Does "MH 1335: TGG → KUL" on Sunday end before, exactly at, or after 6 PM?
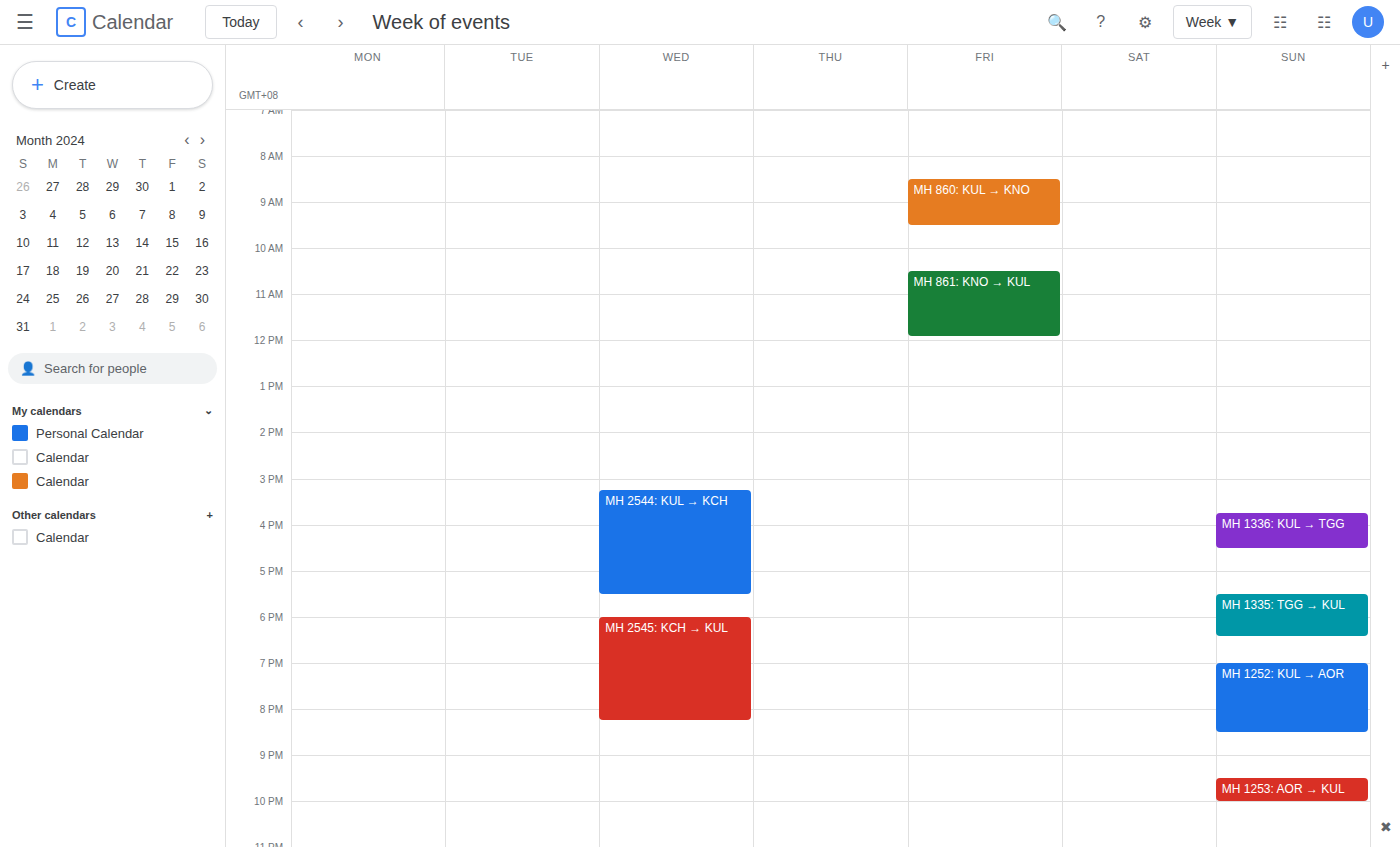
6:25 PM -- after 6 PM, 25 minutes below the 6 PM line.